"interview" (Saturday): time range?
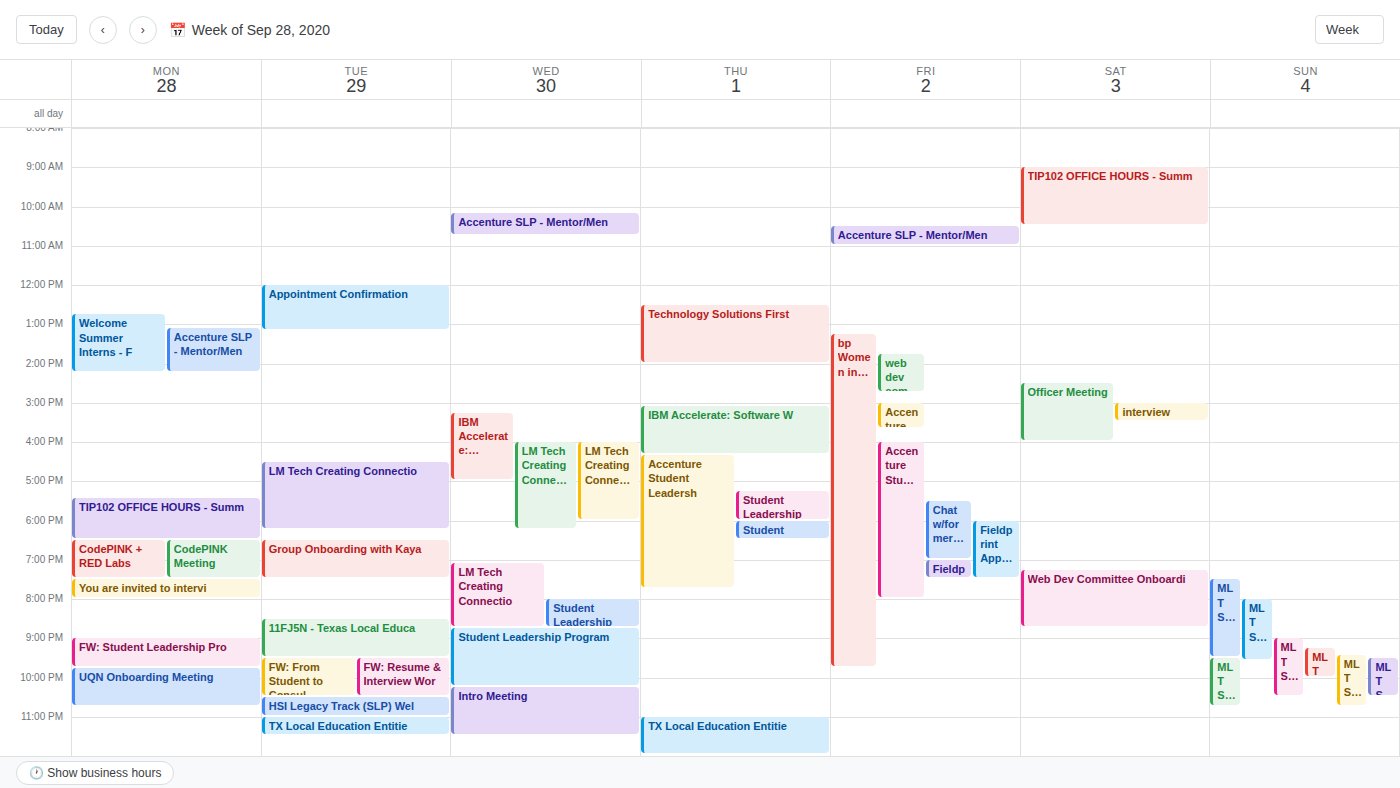
3:00 PM to 3:30 PM